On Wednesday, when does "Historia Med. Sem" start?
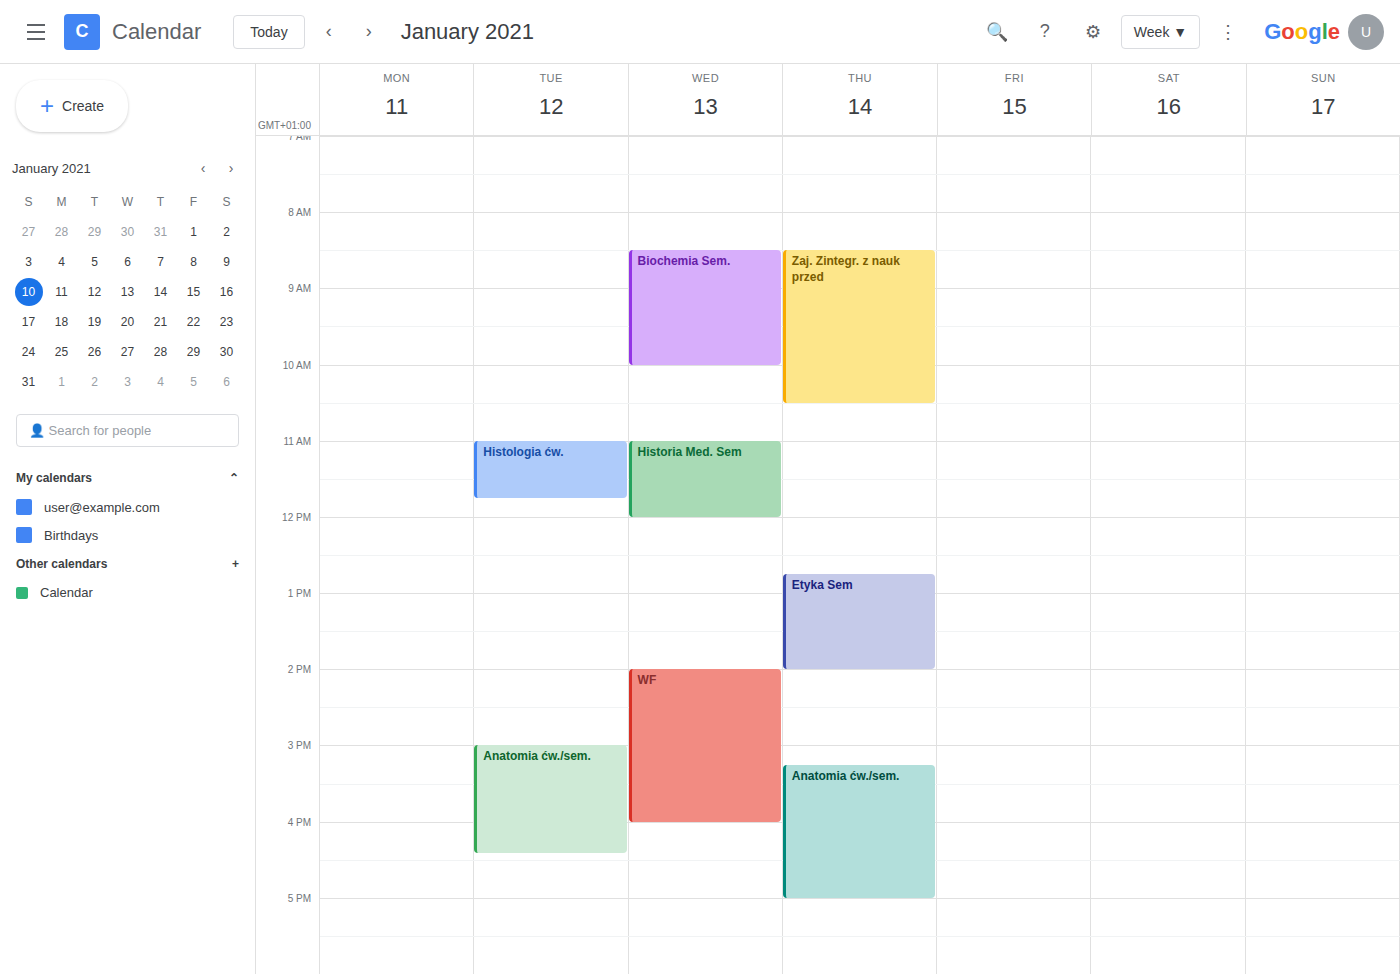
11:00